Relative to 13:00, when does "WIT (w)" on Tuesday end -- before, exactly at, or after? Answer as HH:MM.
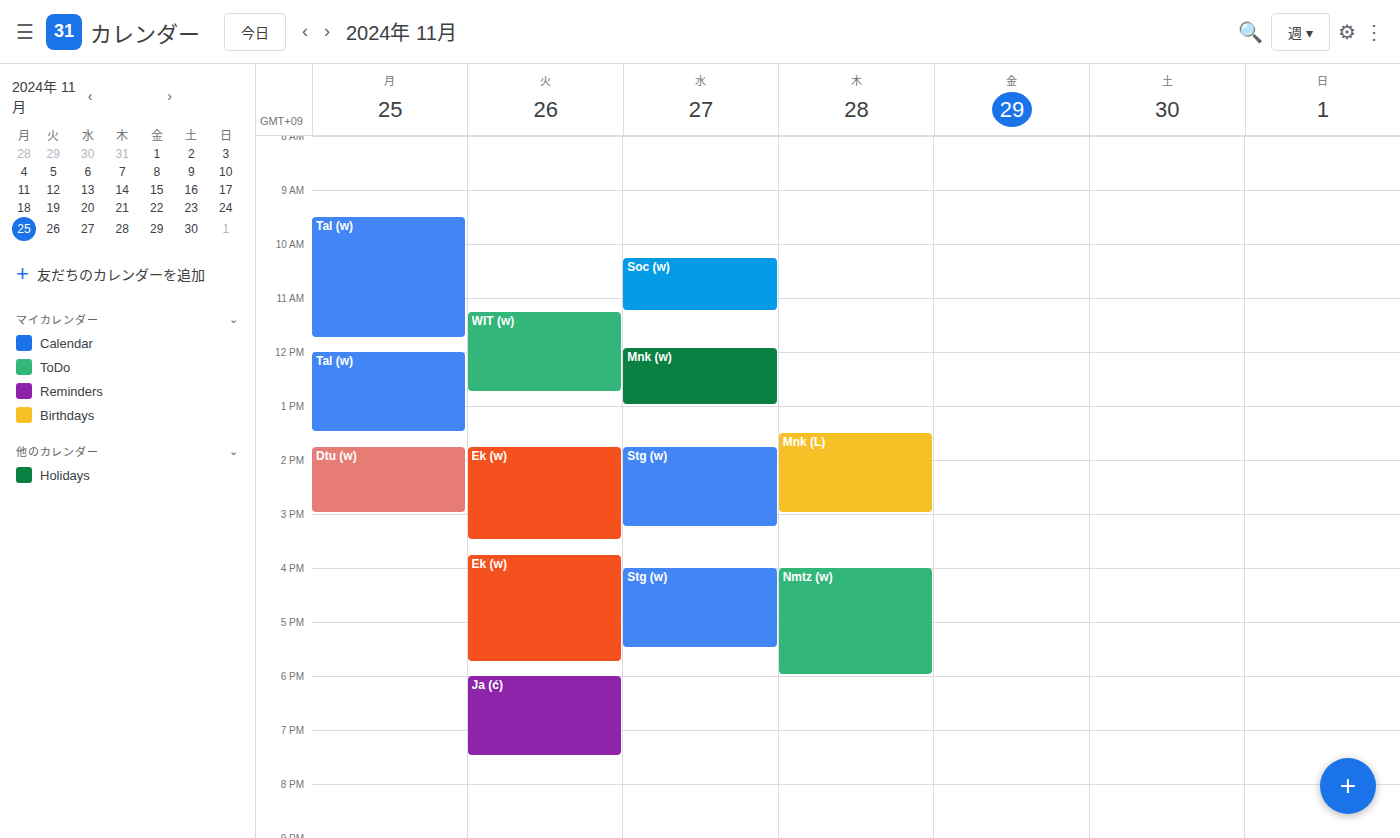
12:45 -- before 13:00, 15 minutes above the 13:00 line.